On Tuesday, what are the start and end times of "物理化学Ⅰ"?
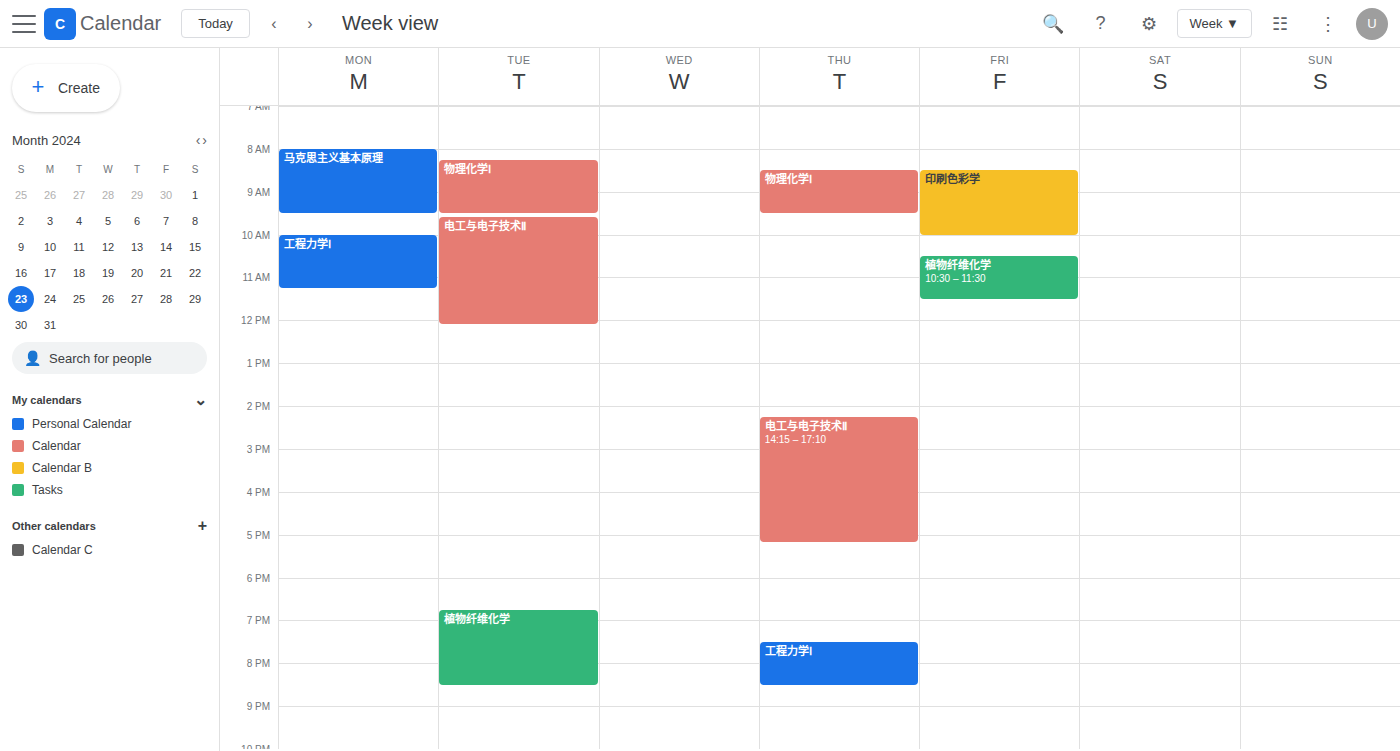
8:15 AM to 9:30 AM